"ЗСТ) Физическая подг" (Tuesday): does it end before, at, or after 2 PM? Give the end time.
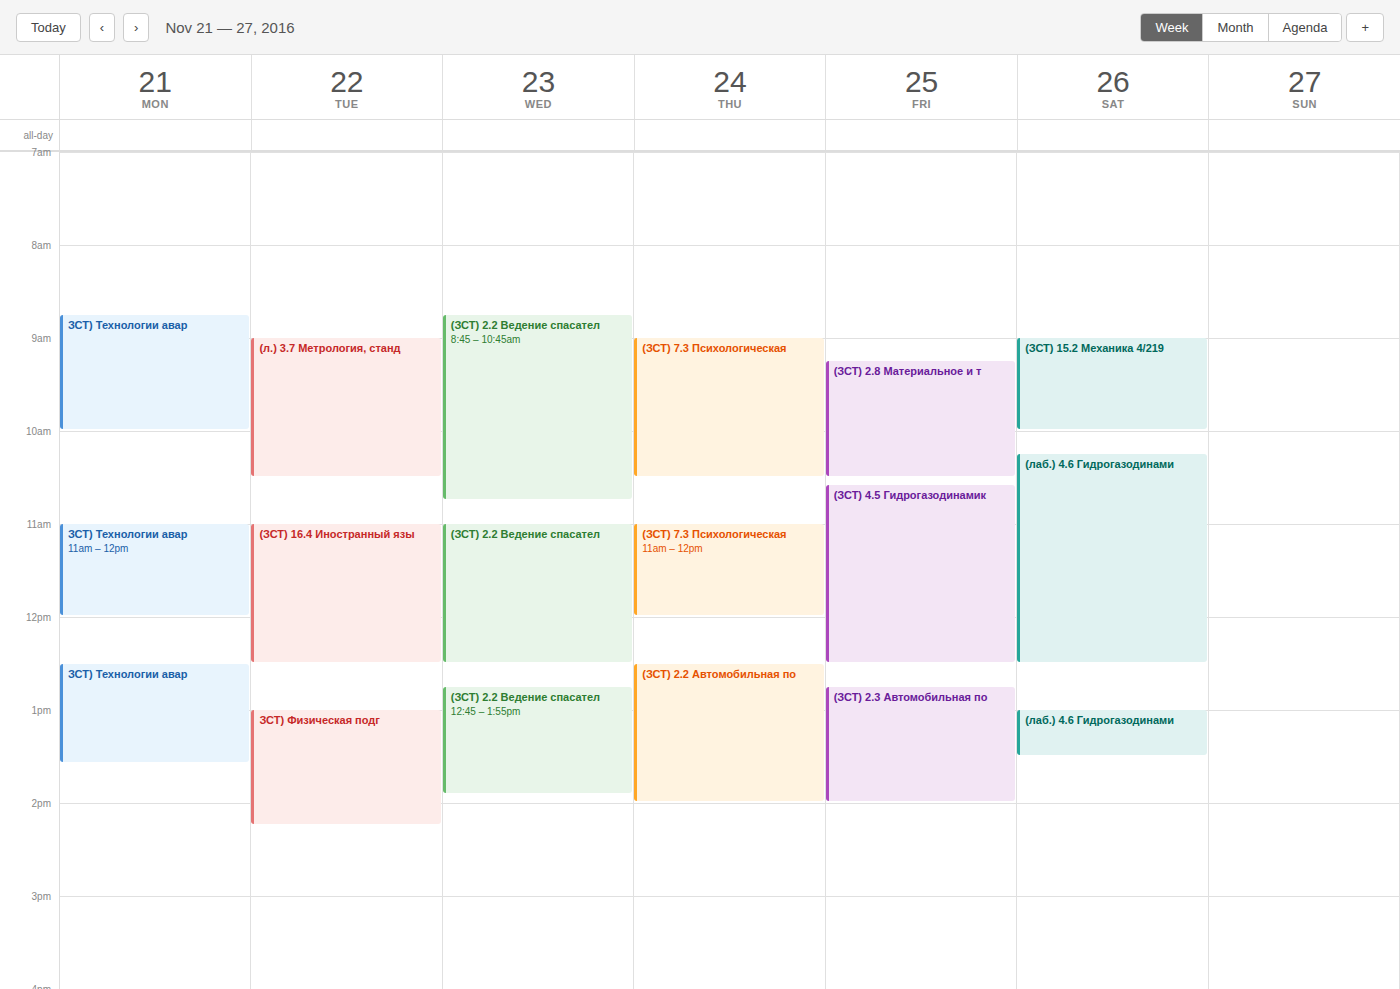
2:15 PM -- after 2 PM, 15 minutes below the 2 PM line.